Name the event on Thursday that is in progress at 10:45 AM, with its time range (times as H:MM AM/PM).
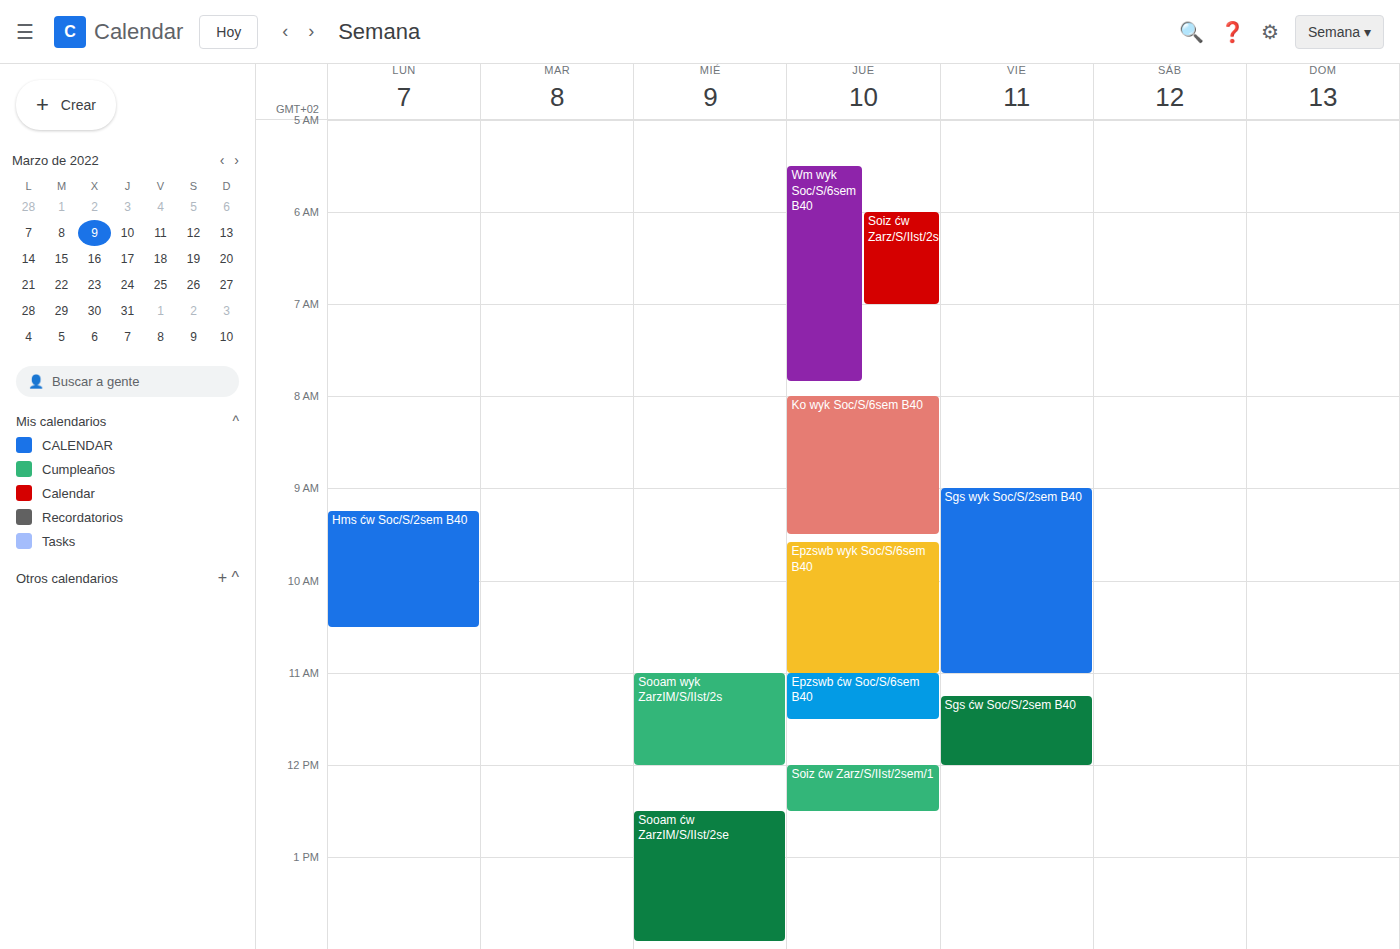
"Epzswb wyk Soc/S/6sem B40", 9:35 AM to 11:00 AM